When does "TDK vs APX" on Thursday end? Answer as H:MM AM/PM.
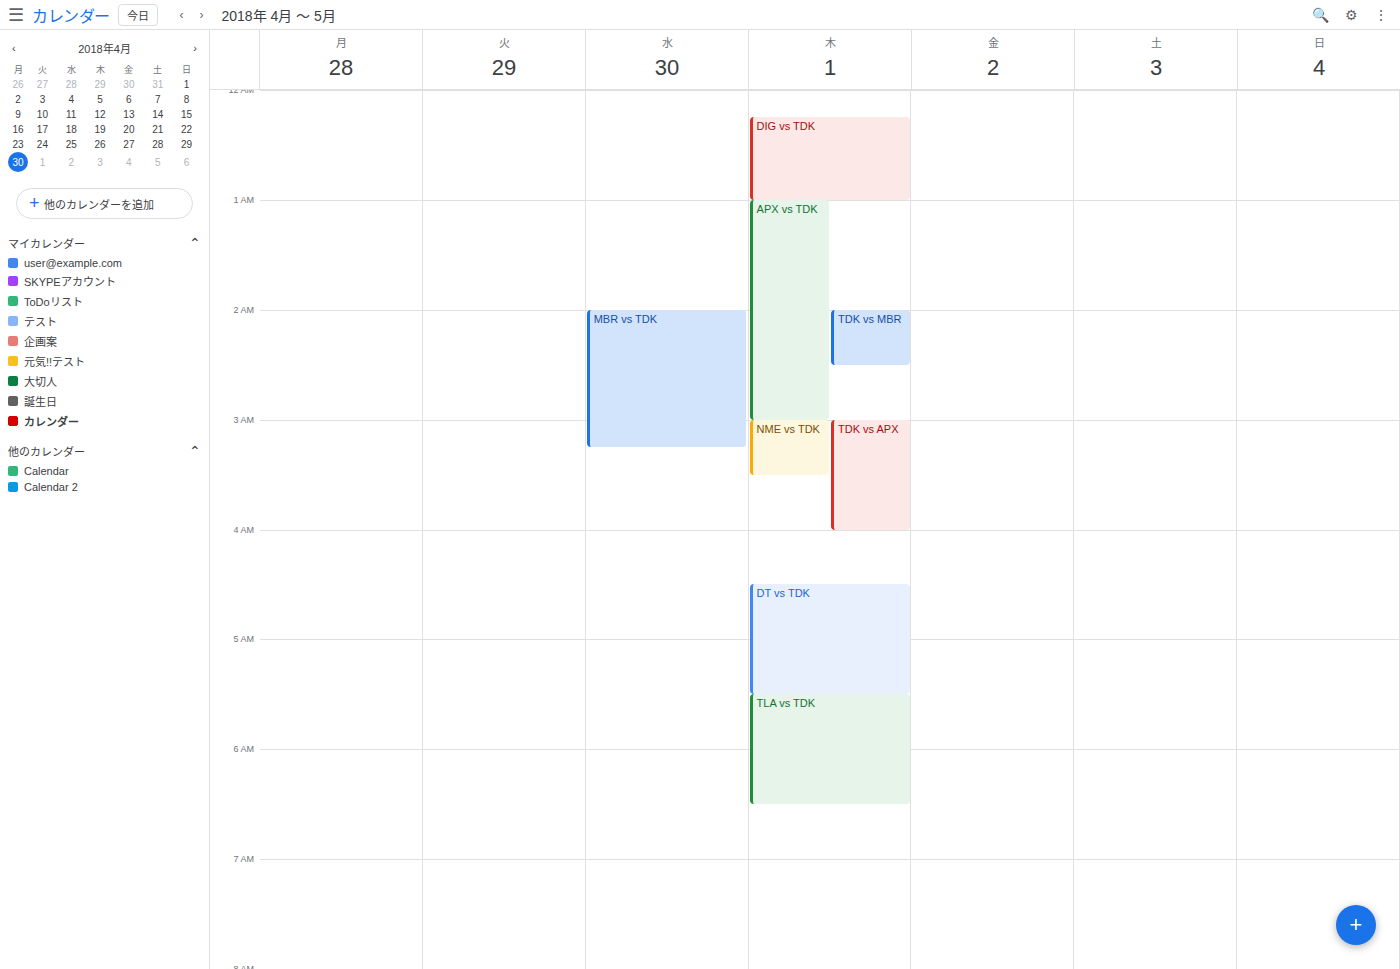
4:00 AM